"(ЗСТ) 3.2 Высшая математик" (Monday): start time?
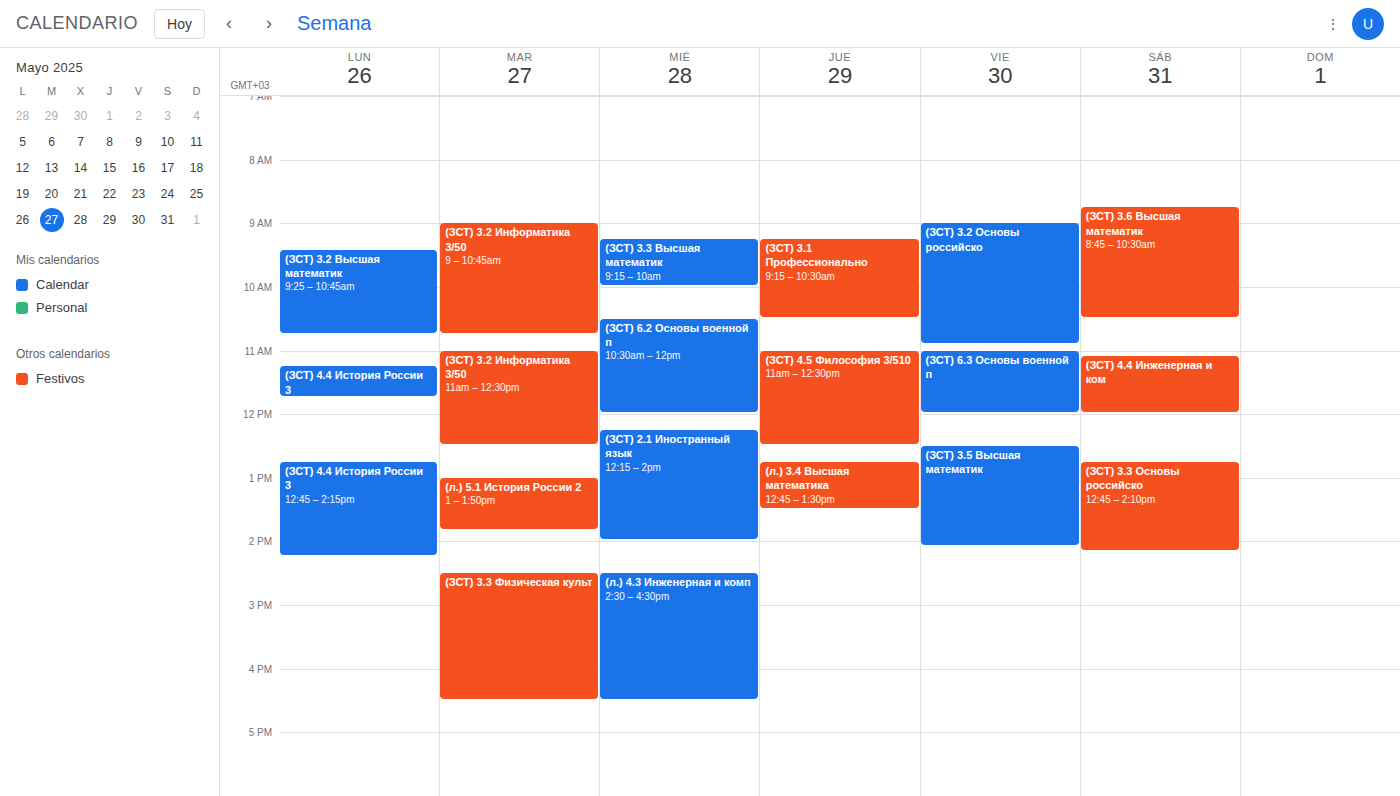
9:25 AM